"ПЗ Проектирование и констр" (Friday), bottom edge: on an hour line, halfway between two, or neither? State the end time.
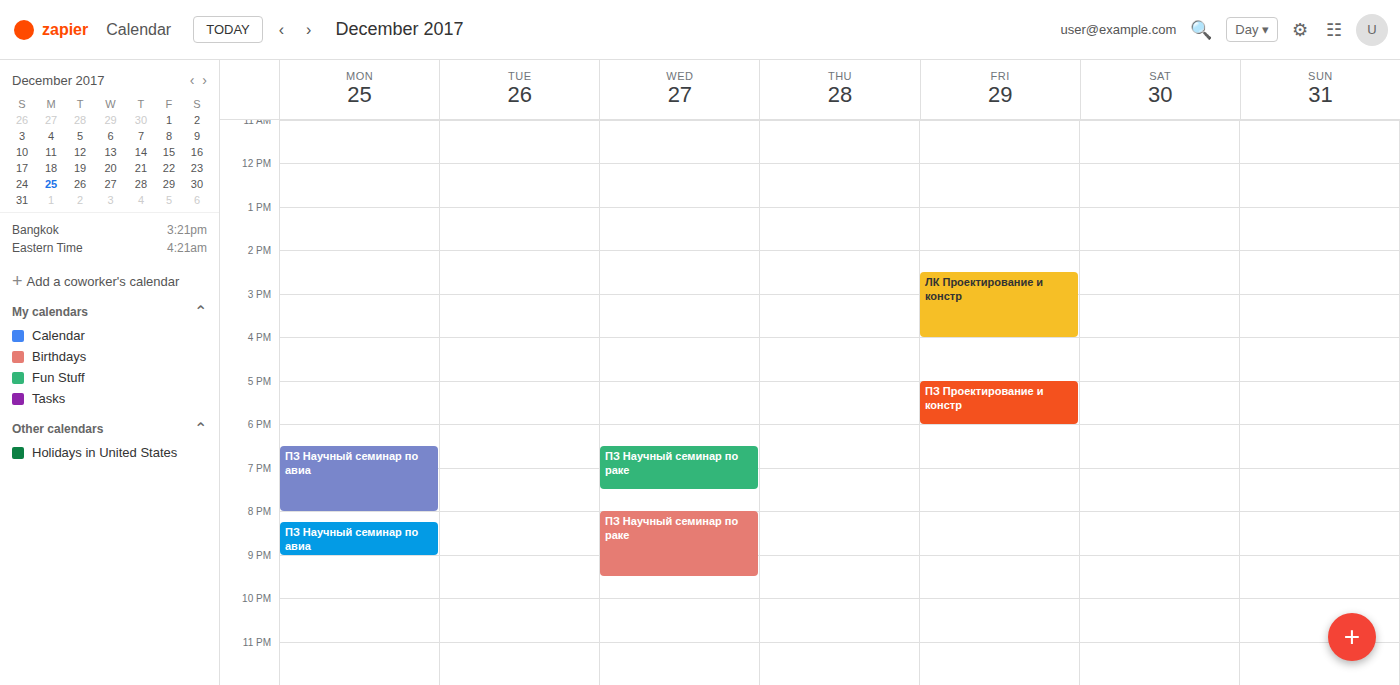
18:00 -- exactly on the 18:00 line.